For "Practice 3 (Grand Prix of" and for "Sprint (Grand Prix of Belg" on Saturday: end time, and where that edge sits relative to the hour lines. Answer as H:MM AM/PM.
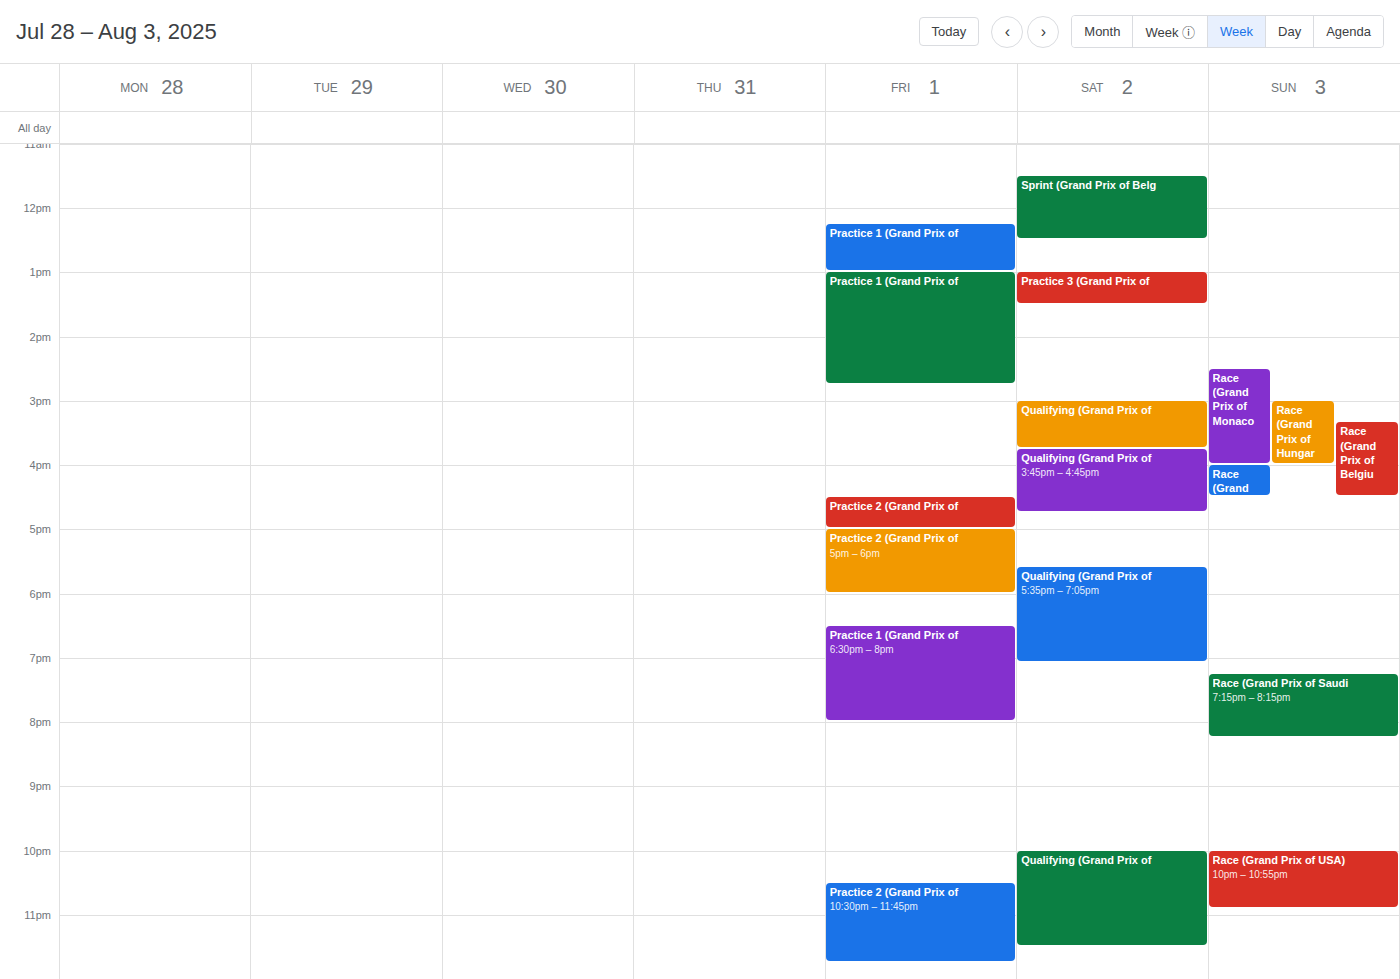
"Practice 3 (Grand Prix of": 1:30 PM, halfway between the 1 PM and 2 PM lines. "Sprint (Grand Prix of Belg": 12:30 PM, halfway between the 12 PM and 1 PM lines.